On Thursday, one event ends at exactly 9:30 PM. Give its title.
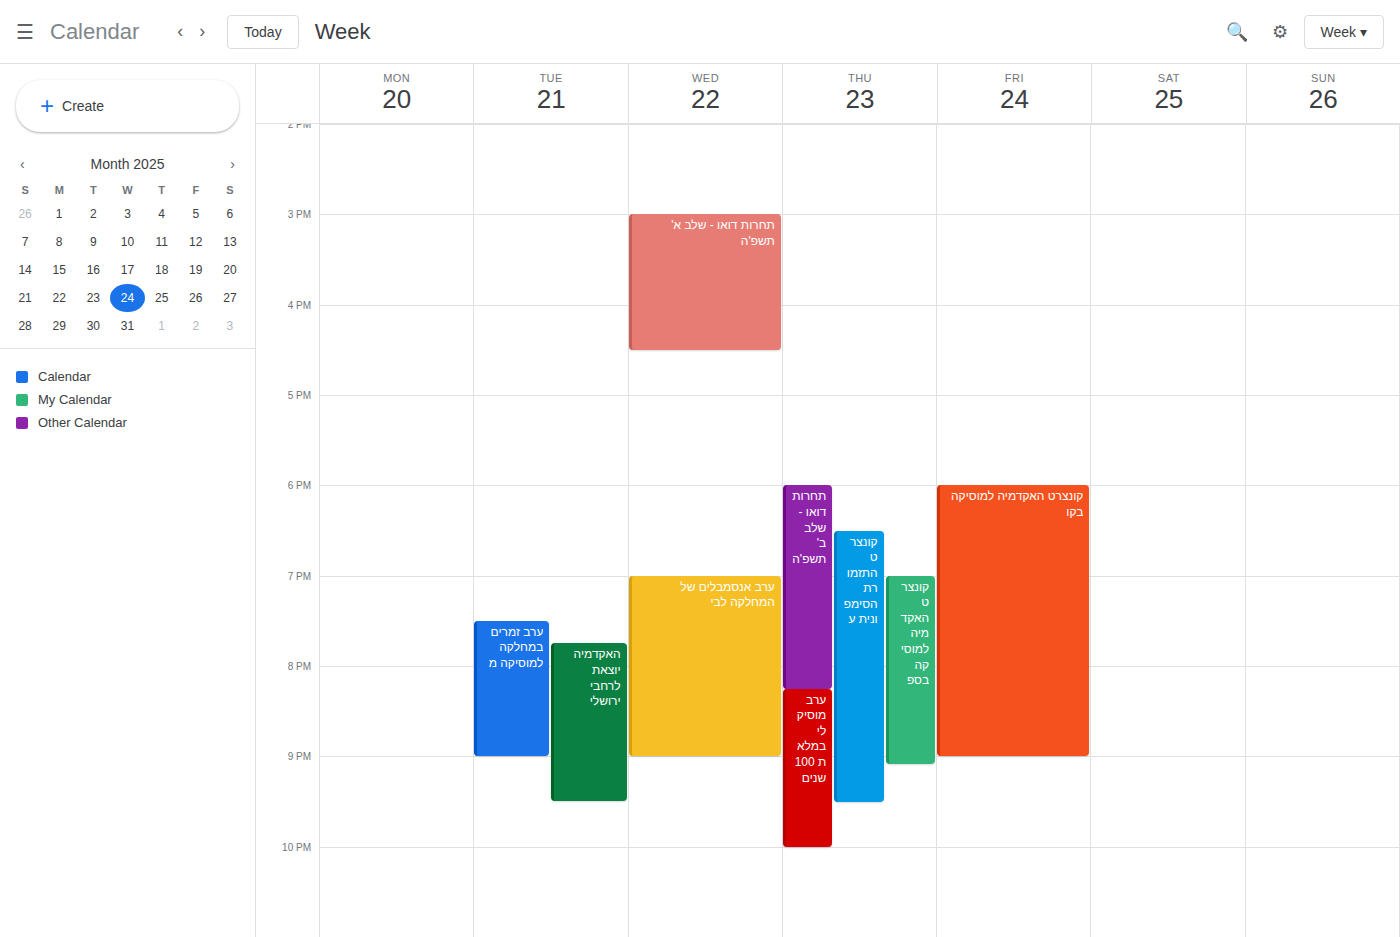
"קונצרט התזמורת הסימפונית ע"